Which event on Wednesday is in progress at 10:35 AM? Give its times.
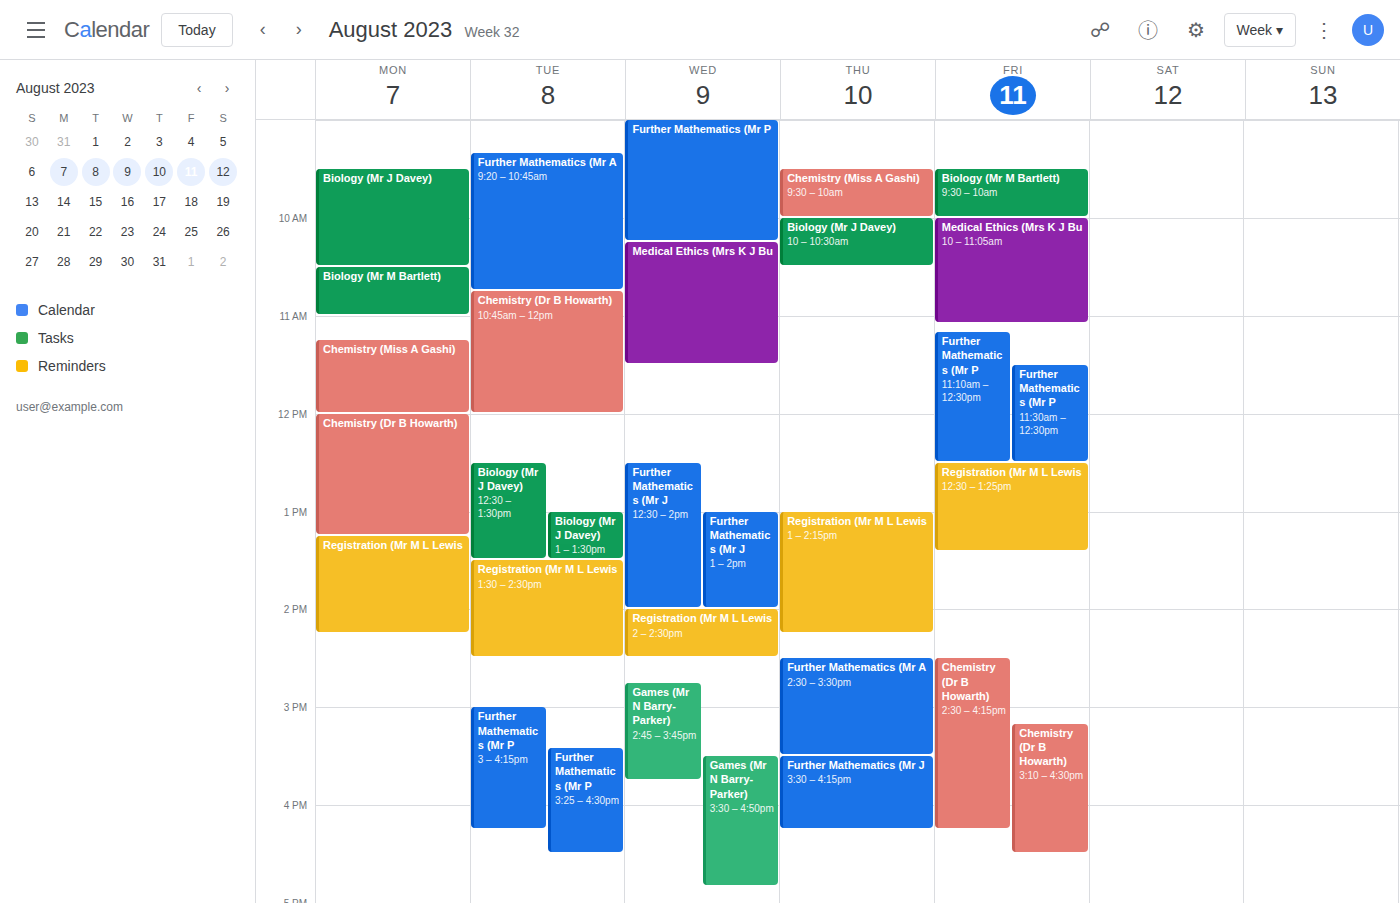
"Medical Ethics (Mrs K J Bu", 10:15 AM to 11:30 AM